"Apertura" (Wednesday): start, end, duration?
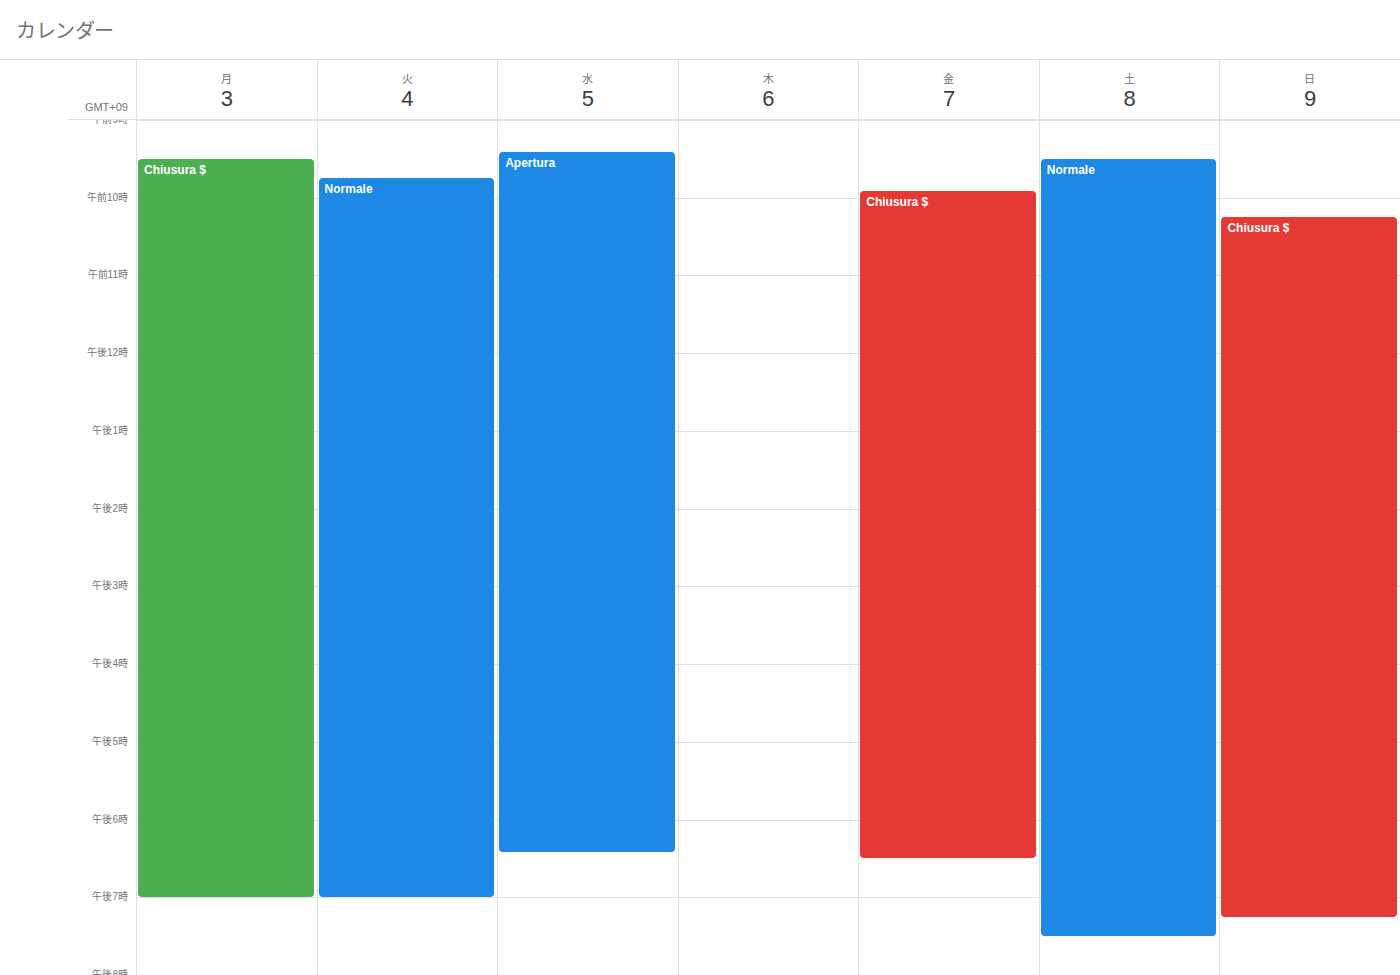
9:25 AM to 6:25 PM, 9 hours